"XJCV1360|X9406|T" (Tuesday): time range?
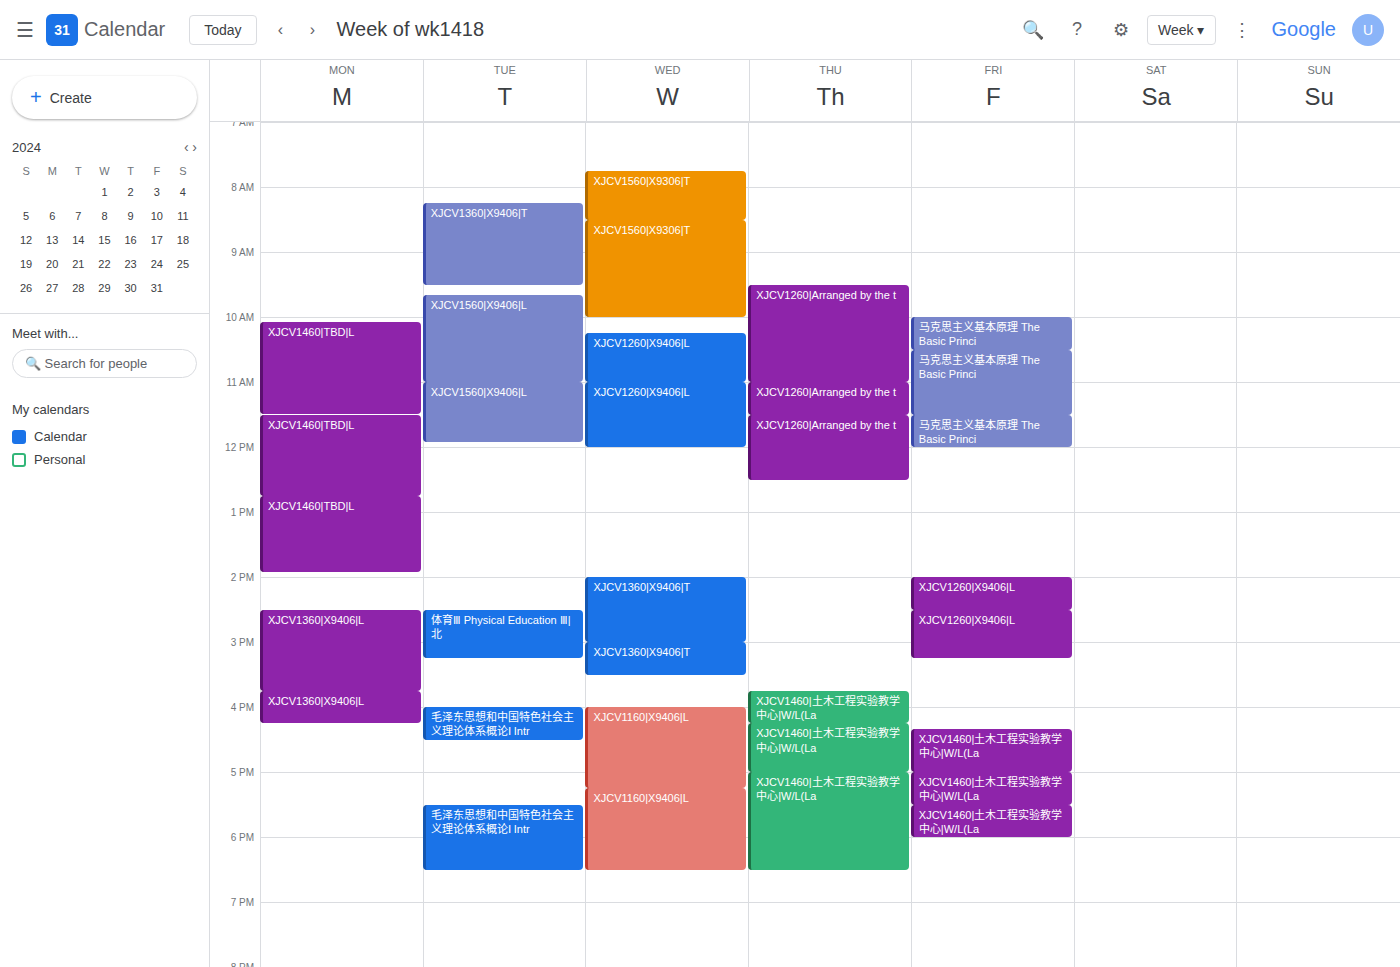
8:15 AM to 9:30 AM